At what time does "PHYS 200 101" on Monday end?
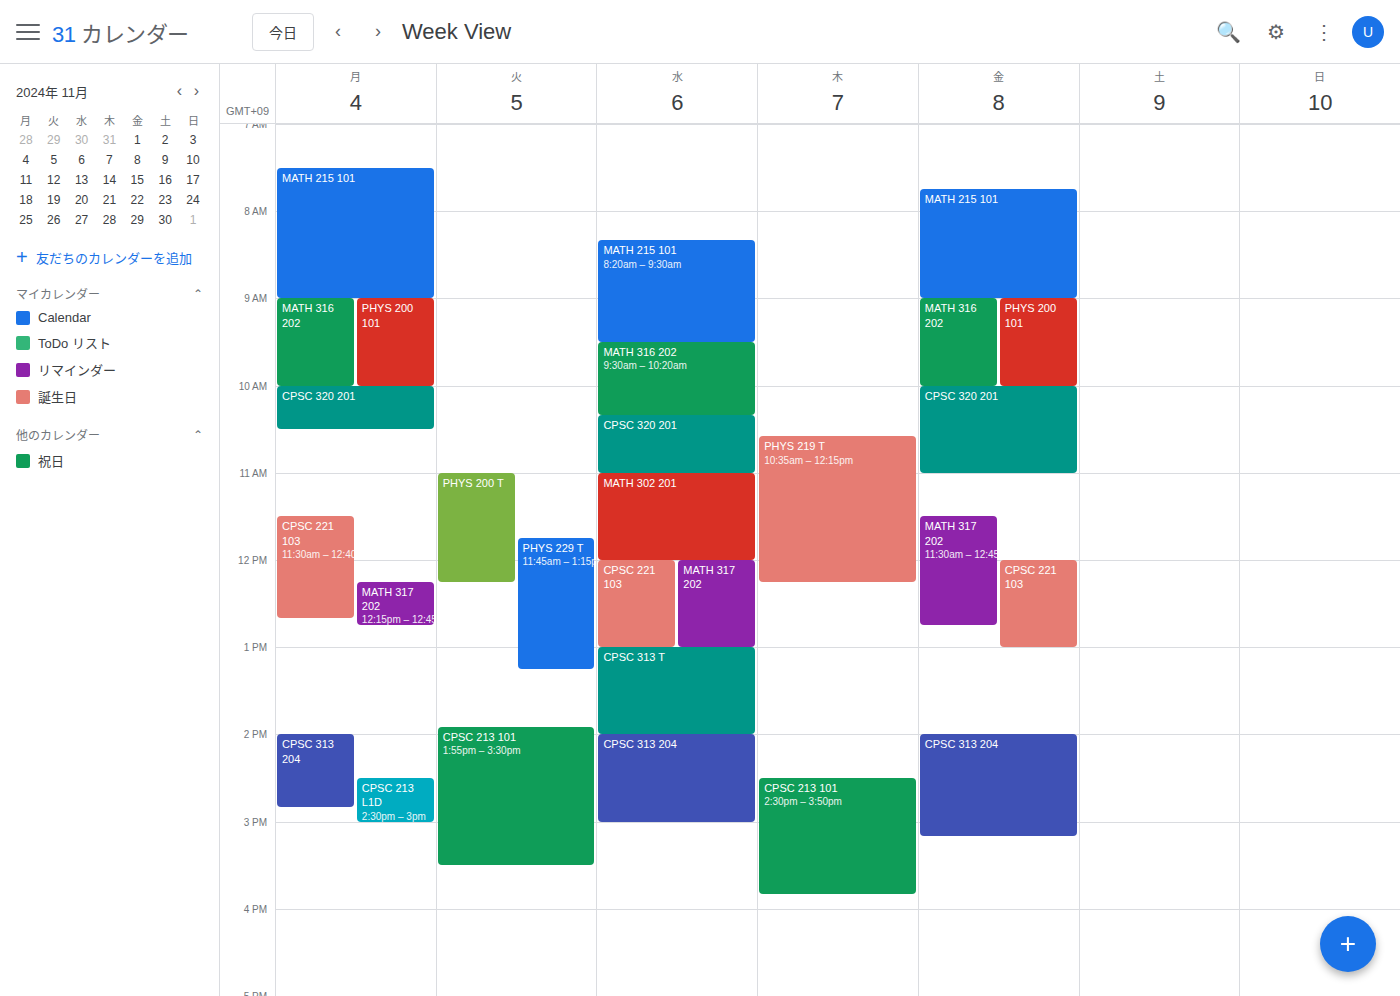
10:00 AM